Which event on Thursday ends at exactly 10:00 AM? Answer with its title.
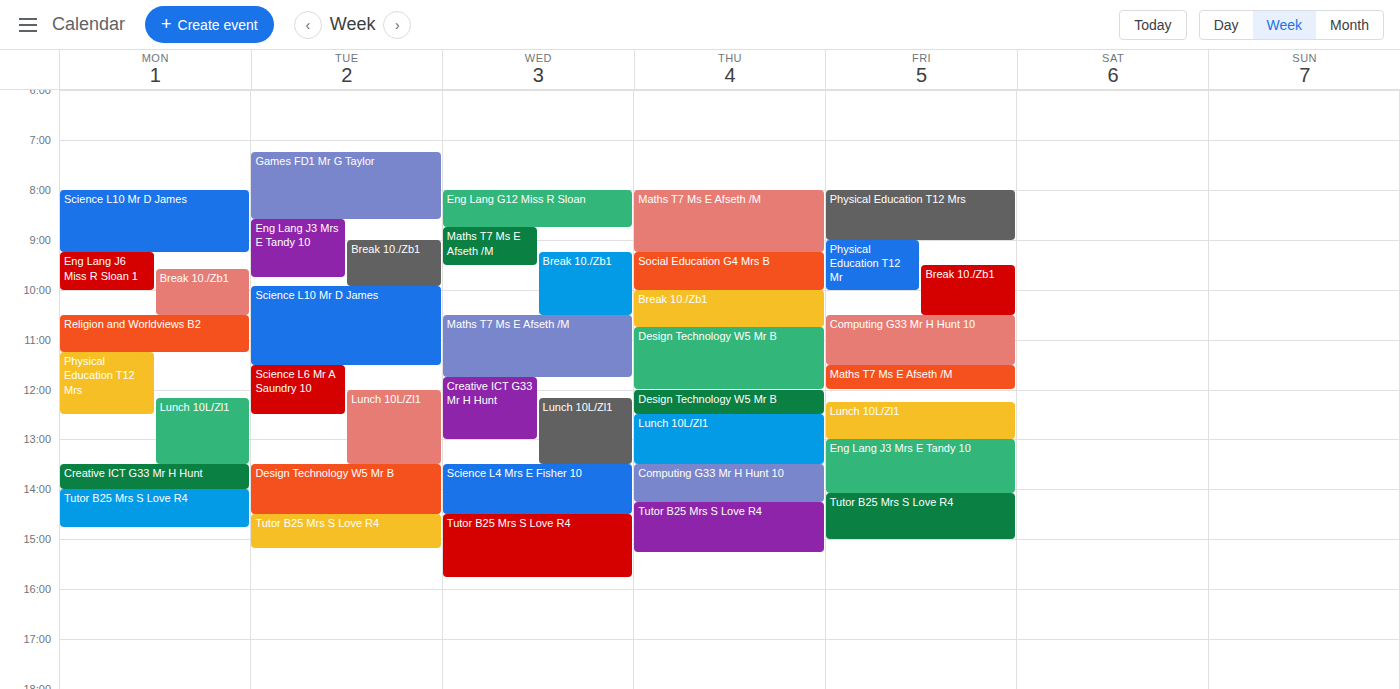
"Social Education G4 Mrs B"